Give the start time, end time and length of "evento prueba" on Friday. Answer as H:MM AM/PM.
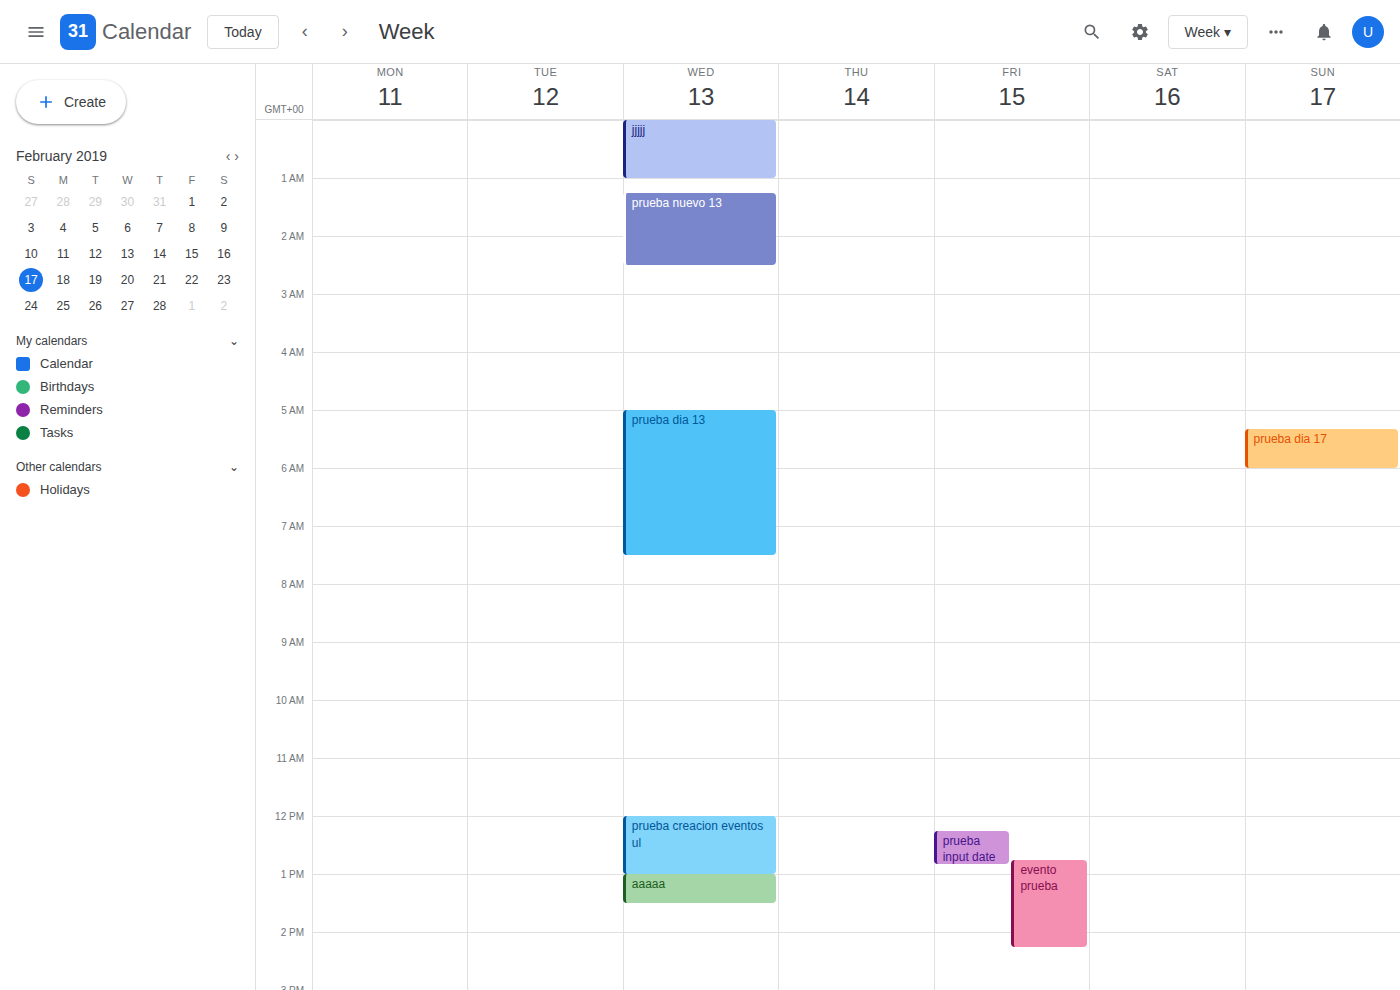
12:45 PM to 2:15 PM, 1 hour 30 minutes